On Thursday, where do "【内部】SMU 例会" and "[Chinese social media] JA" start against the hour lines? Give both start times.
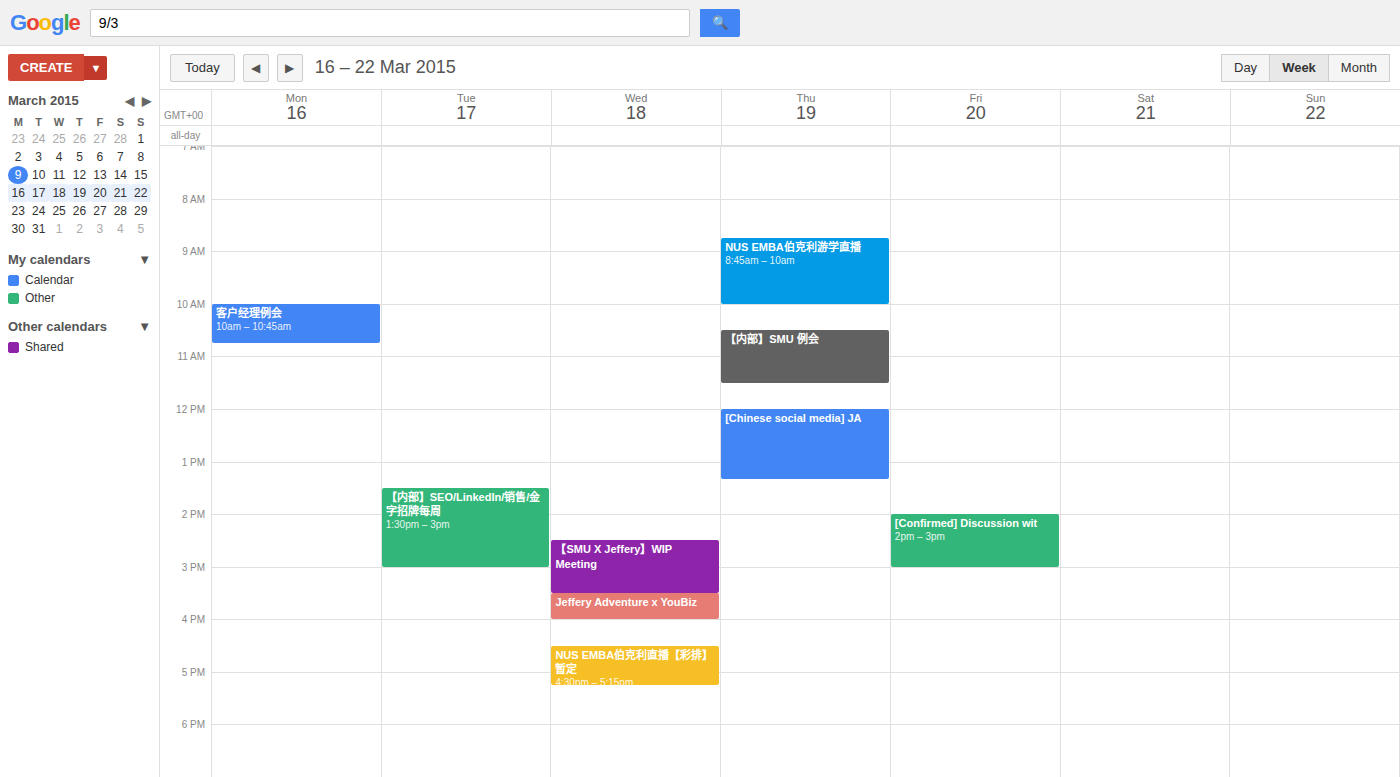
"【内部】SMU 例会": 10:30 AM, halfway between the 10 AM and 11 AM lines. "[Chinese social media] JA": 12:00 PM, exactly on the 12 PM line.